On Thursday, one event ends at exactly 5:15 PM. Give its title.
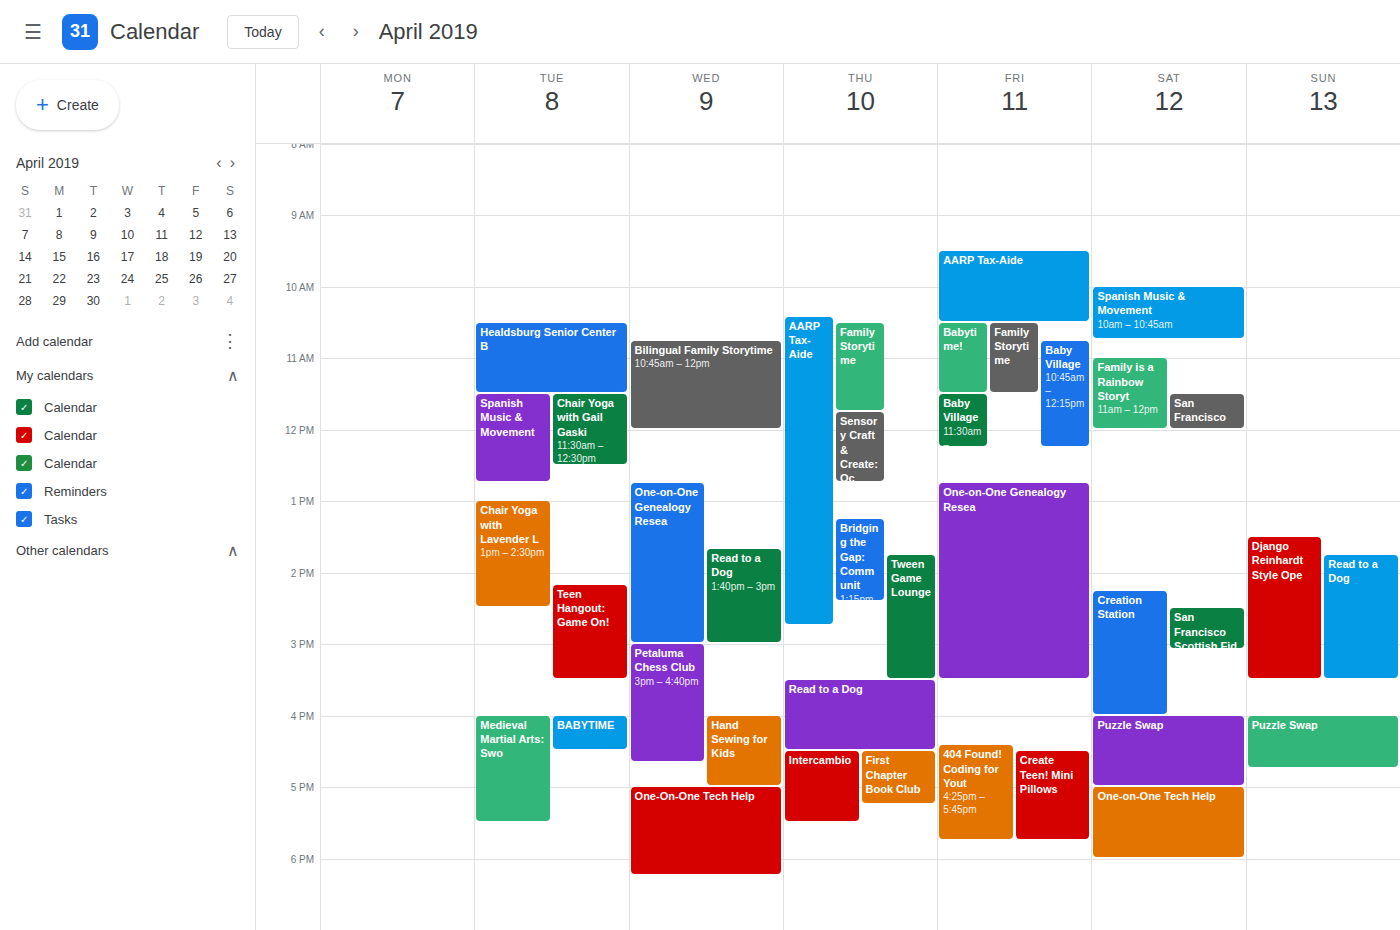
"First Chapter Book Club"